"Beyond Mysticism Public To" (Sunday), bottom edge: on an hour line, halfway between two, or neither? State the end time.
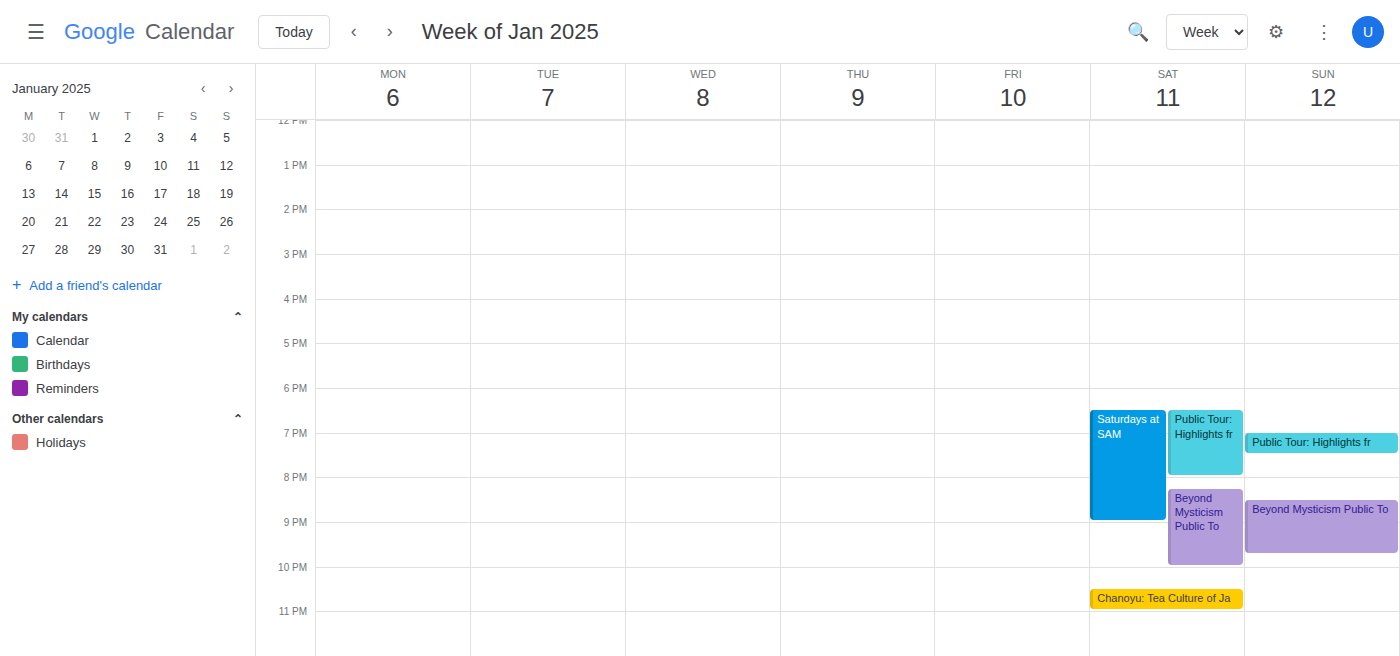
9:45 PM -- neither: three quarters of the way from the 9 PM line to the 10 PM line.